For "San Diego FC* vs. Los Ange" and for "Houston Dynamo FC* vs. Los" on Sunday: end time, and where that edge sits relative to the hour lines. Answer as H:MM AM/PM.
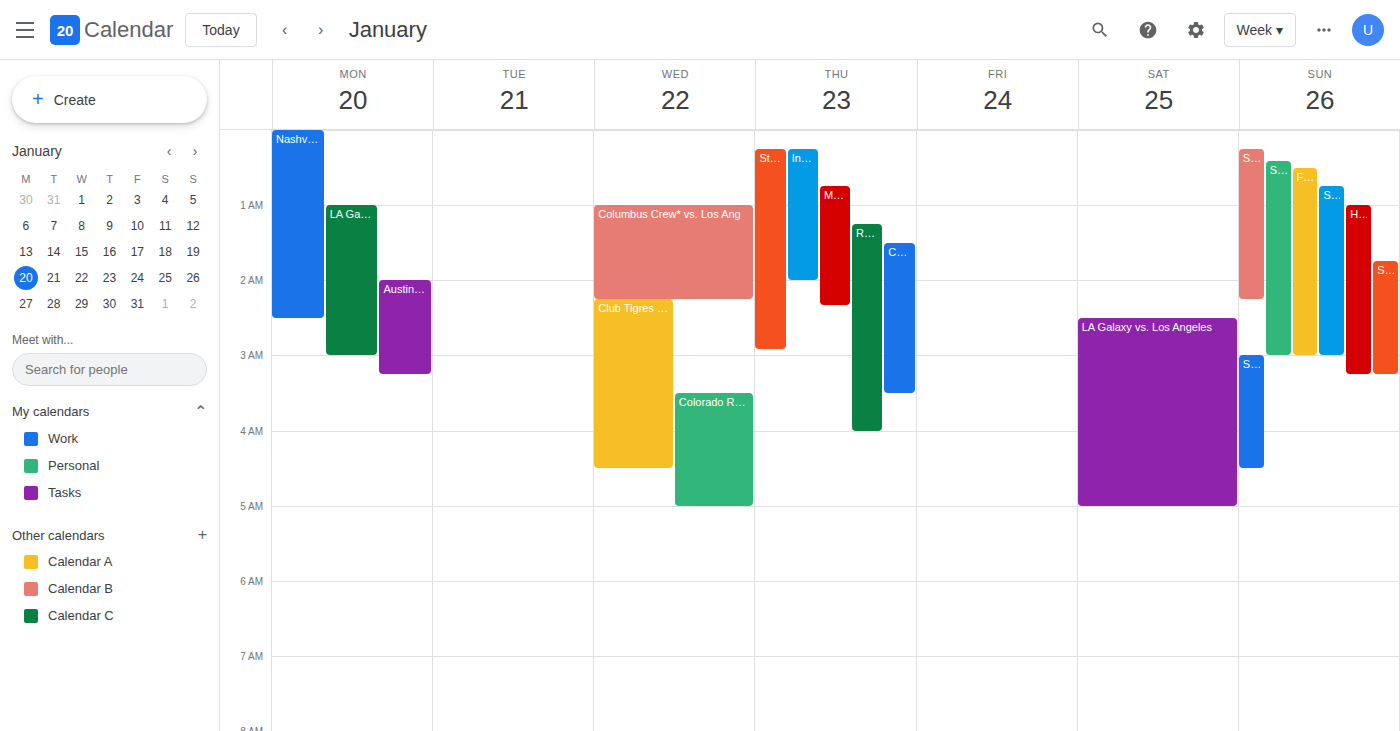
"San Diego FC* vs. Los Ange": 4:30 AM, halfway between the 4 AM and 5 AM lines. "Houston Dynamo FC* vs. Los": 3:15 AM, neither: a quarter of the way from the 3 AM line to the 4 AM line.